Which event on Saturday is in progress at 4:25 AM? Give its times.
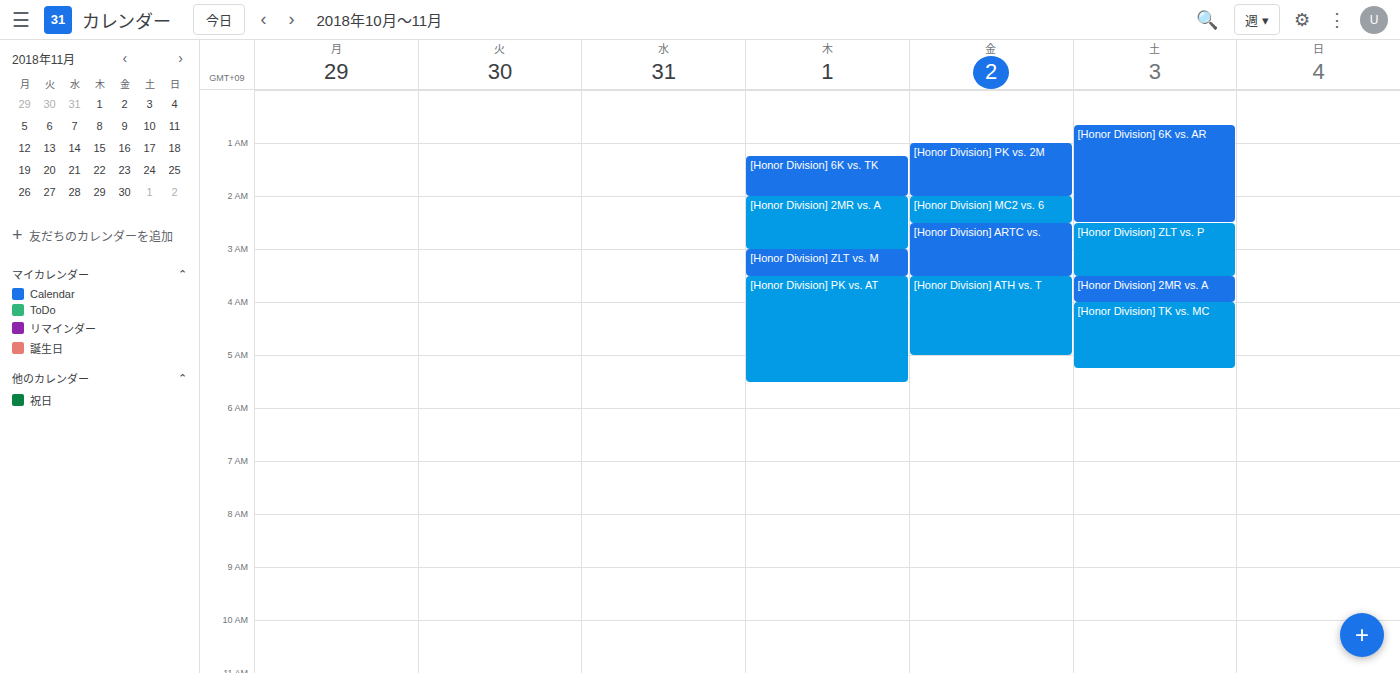
"[Honor Division] TK vs. MC", 4:00 AM to 5:15 AM